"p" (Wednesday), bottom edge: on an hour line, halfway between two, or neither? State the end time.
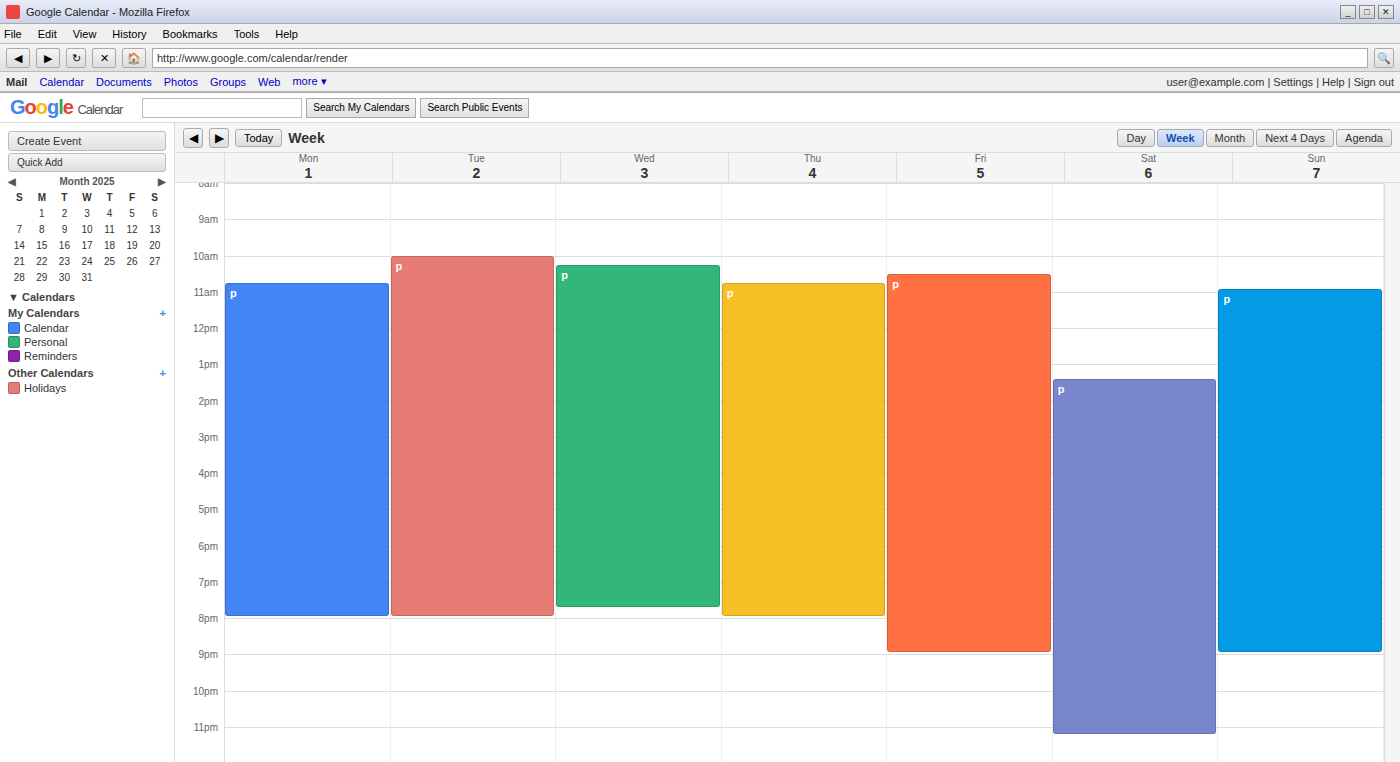
7:45 PM -- neither: three quarters of the way from the 7 PM line to the 8 PM line.